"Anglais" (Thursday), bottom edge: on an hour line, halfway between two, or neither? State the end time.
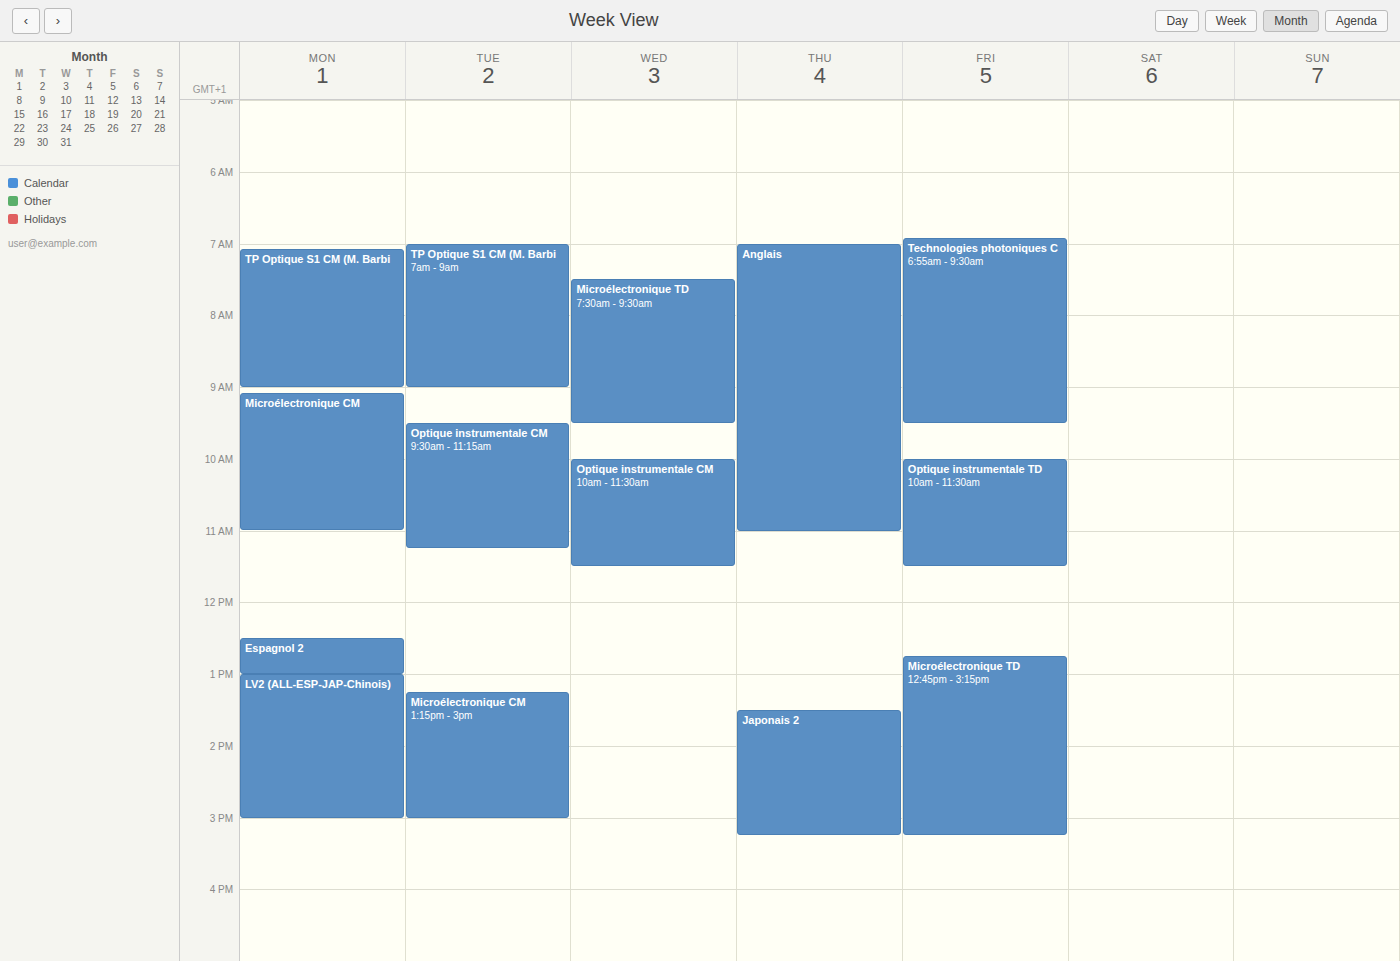
11:00 AM -- exactly on the 11 AM line.